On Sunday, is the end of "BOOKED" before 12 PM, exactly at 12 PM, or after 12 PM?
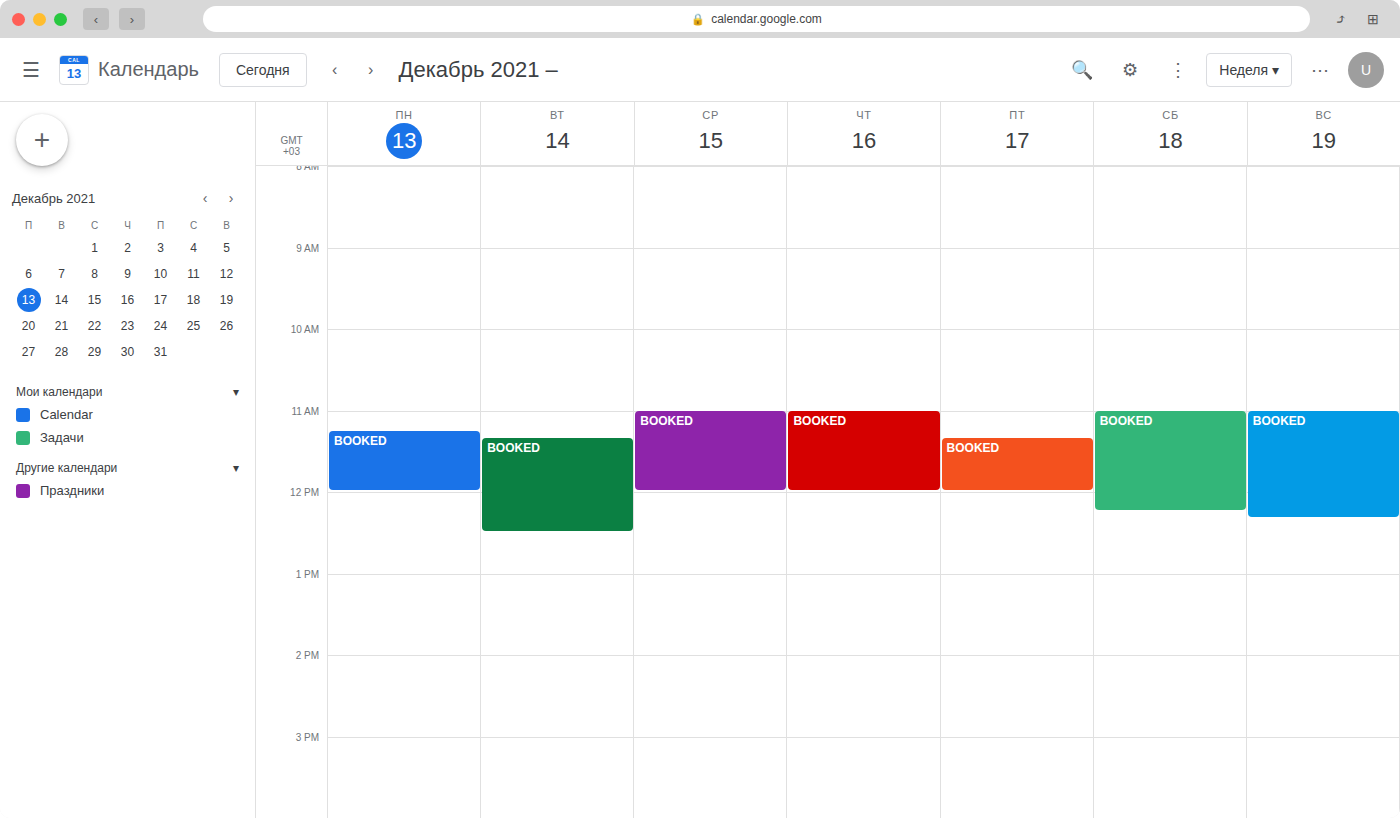
12:20 PM -- after 12 PM, 20 minutes below the 12 PM line.